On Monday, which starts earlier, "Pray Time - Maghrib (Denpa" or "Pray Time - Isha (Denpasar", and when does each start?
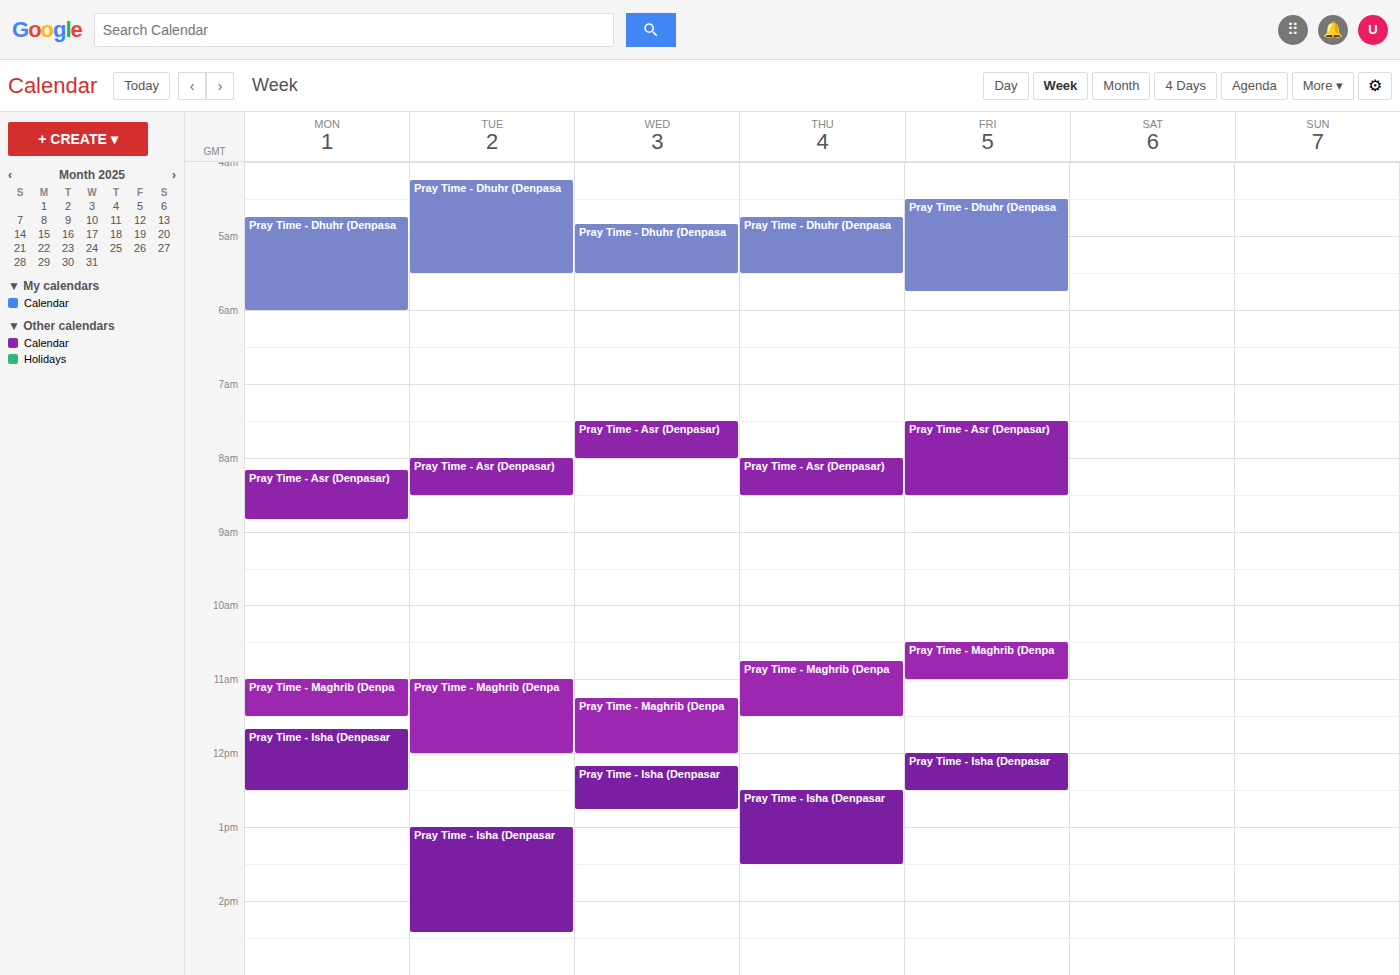
"Pray Time - Maghrib (Denpa" 11:00; "Pray Time - Isha (Denpasar" 11:40.